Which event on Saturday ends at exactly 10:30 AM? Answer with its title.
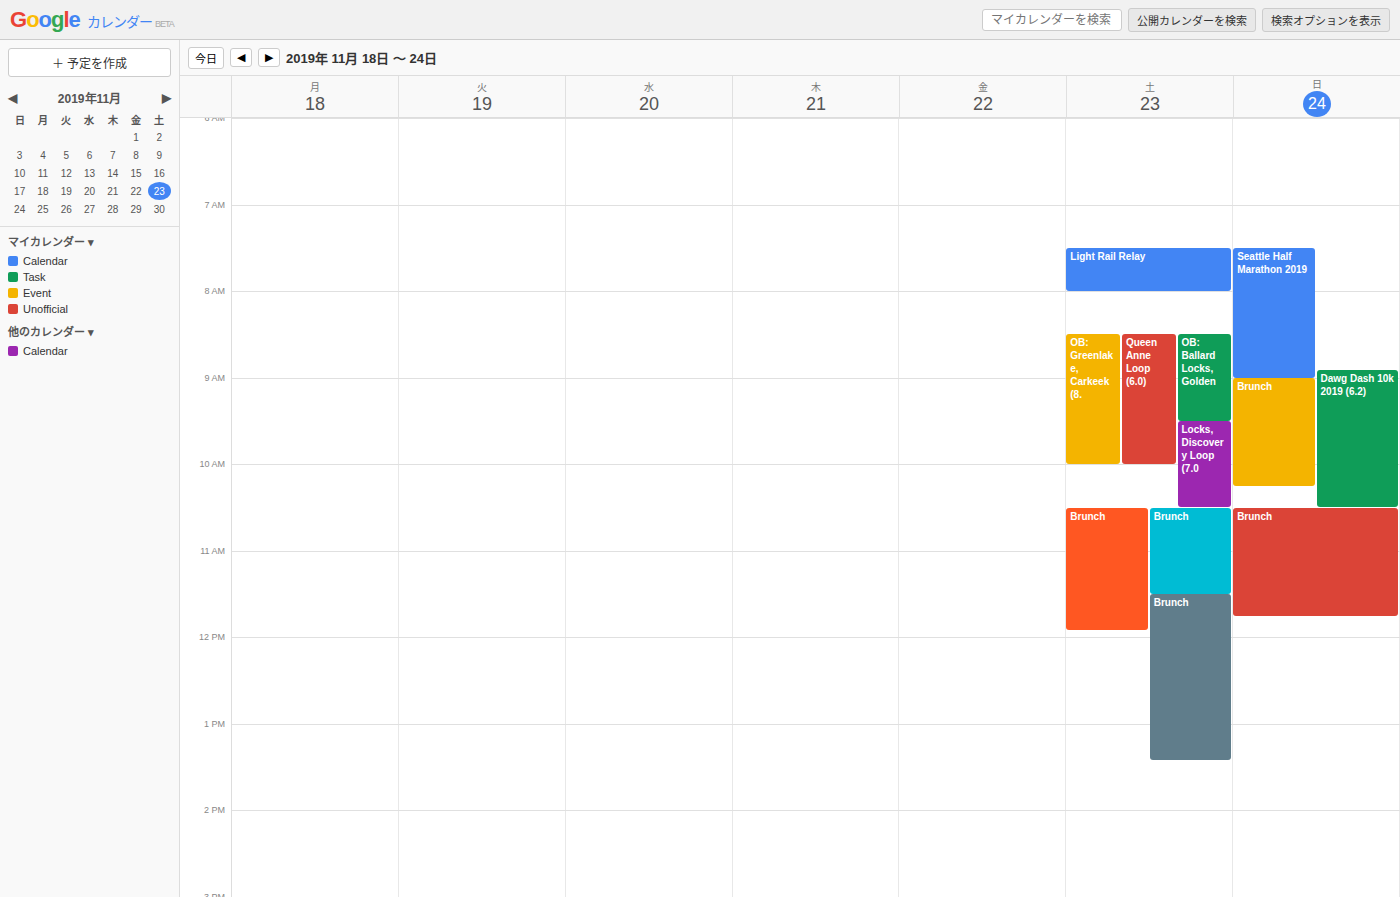
"Locks, Discovery Loop (7.0"